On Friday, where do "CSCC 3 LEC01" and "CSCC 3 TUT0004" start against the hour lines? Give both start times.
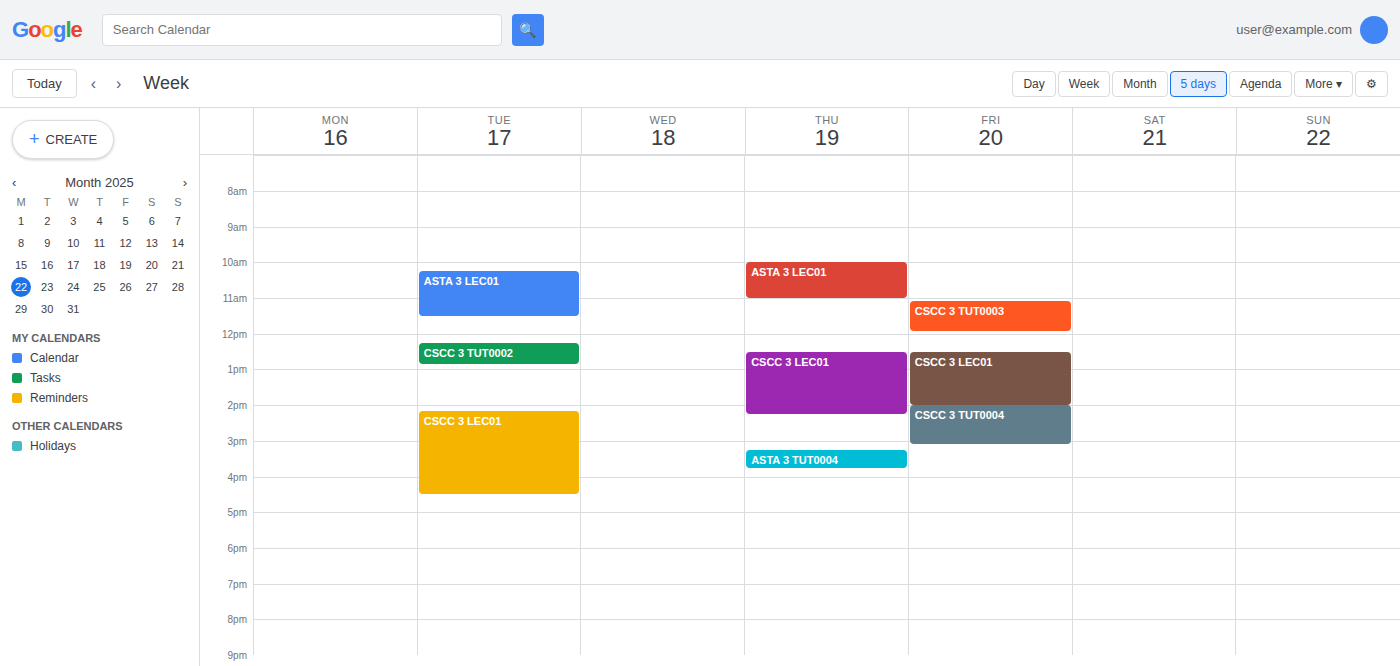
"CSCC 3 LEC01": 12:30 PM, halfway between the 12 PM and 1 PM lines. "CSCC 3 TUT0004": 2:00 PM, exactly on the 2 PM line.